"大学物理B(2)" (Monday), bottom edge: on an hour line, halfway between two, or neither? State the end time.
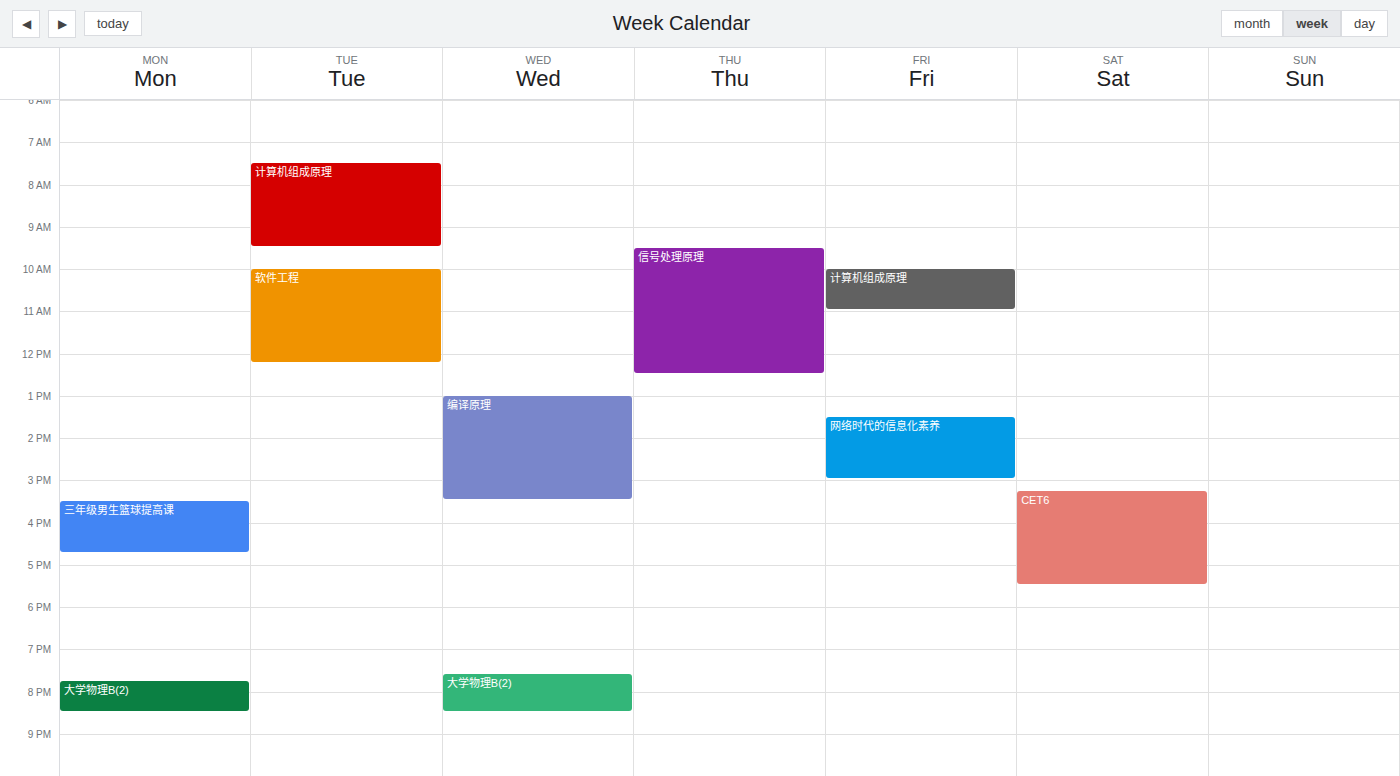
8:30 PM -- halfway between the 8 PM and 9 PM lines.